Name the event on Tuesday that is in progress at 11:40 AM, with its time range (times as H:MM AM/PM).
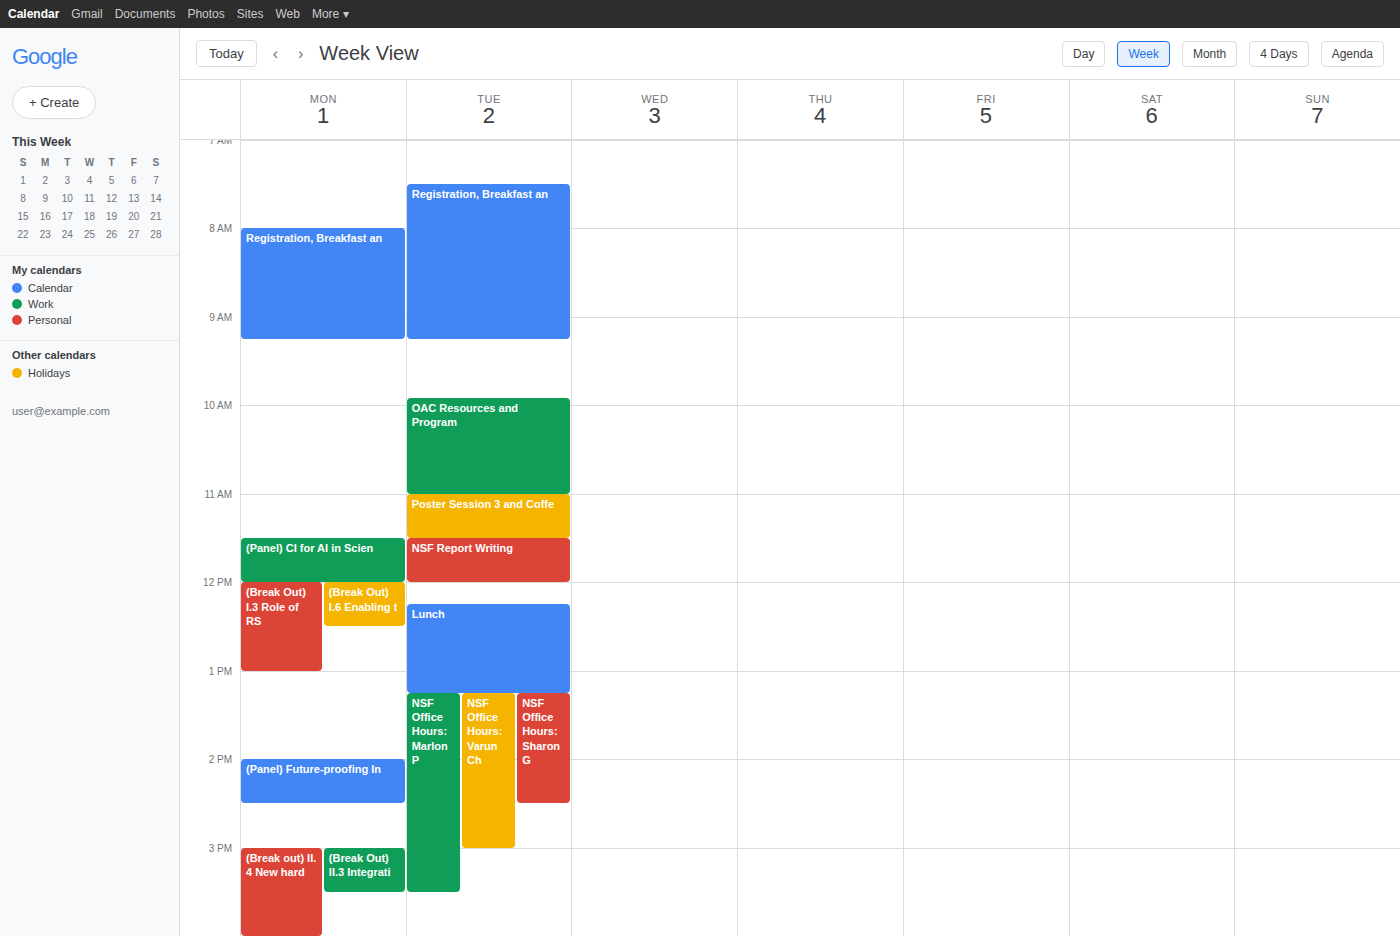
"NSF Report Writing", 11:30 AM to 12:00 PM